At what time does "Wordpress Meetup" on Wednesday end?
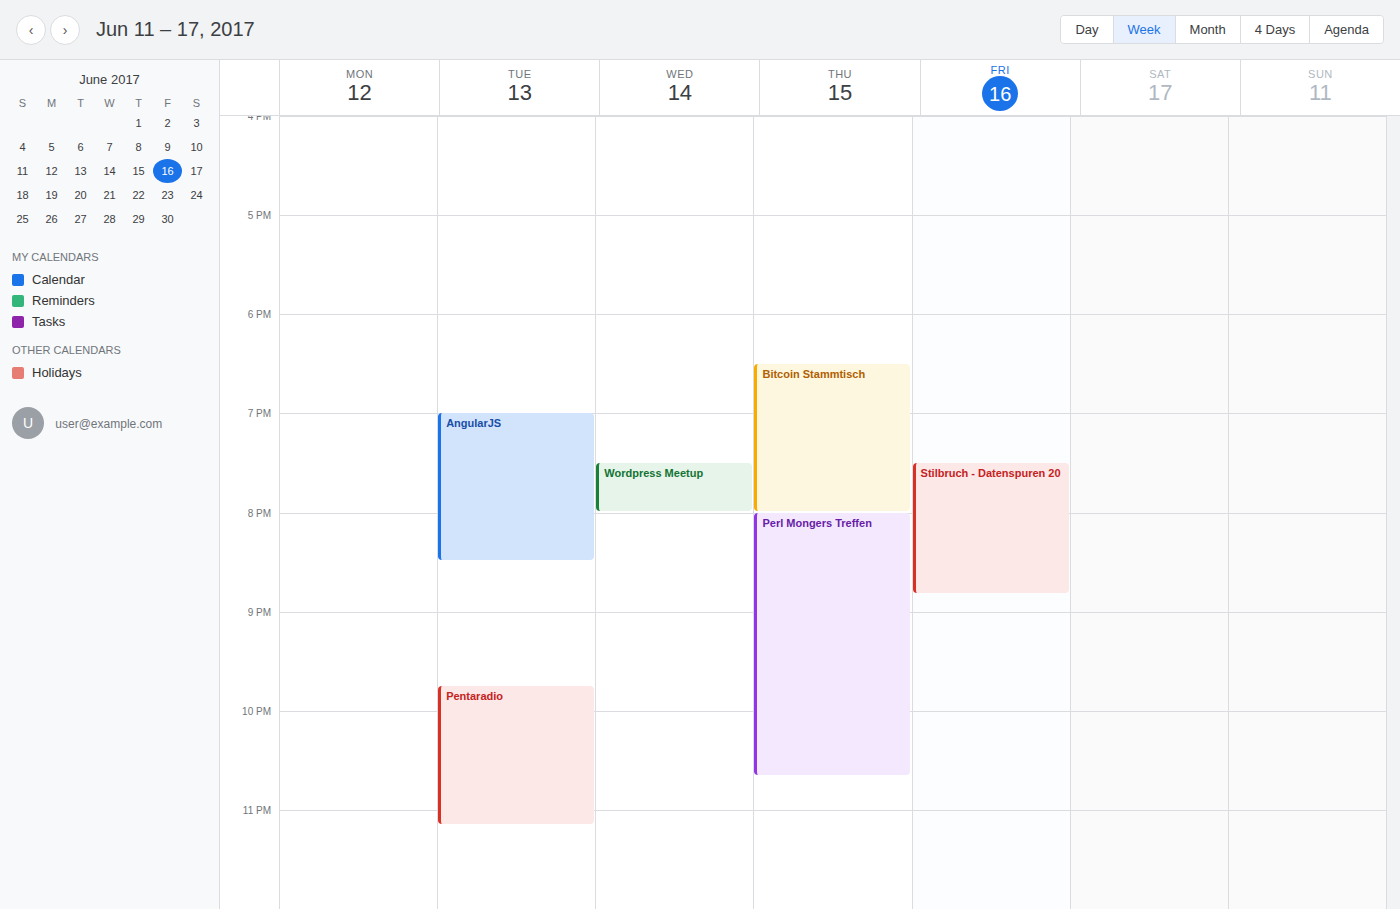
8:00 PM